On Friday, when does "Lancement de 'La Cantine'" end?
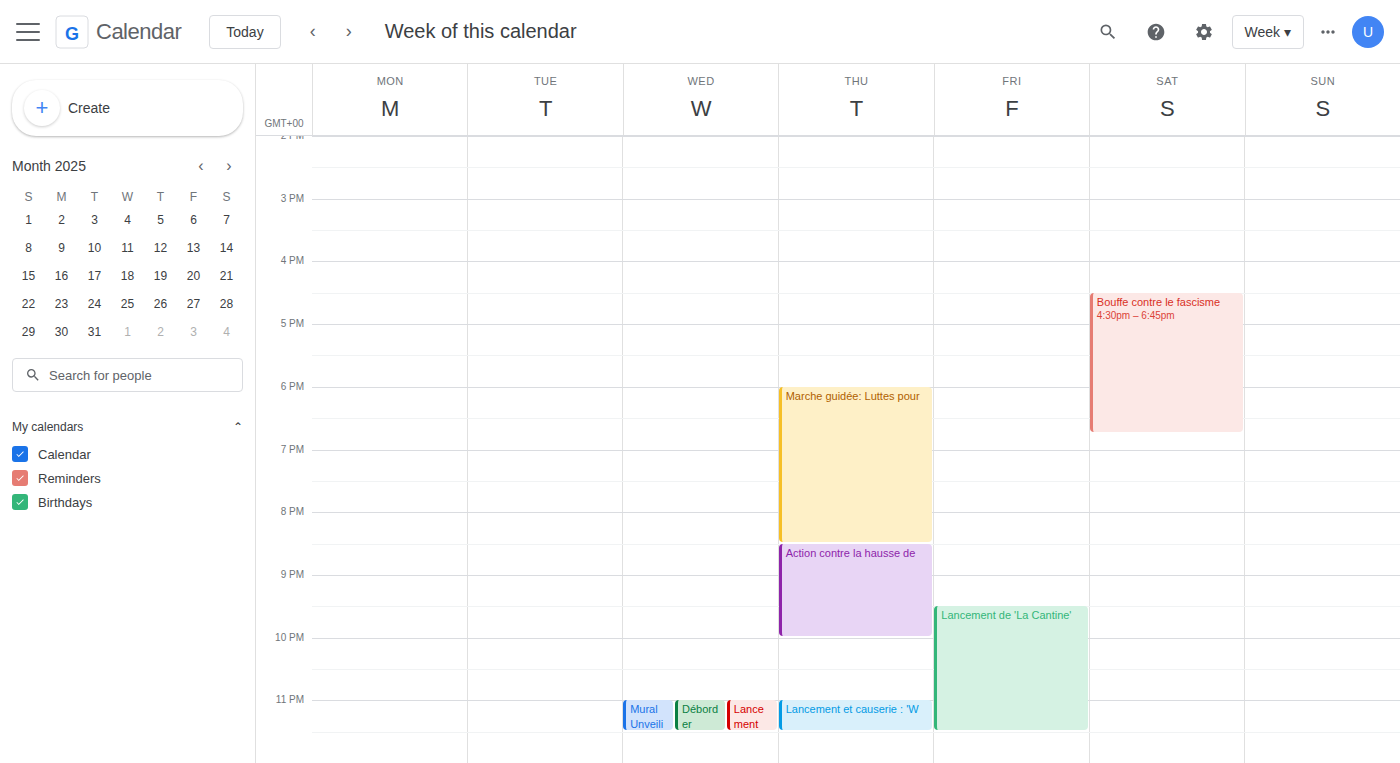
11:30 PM